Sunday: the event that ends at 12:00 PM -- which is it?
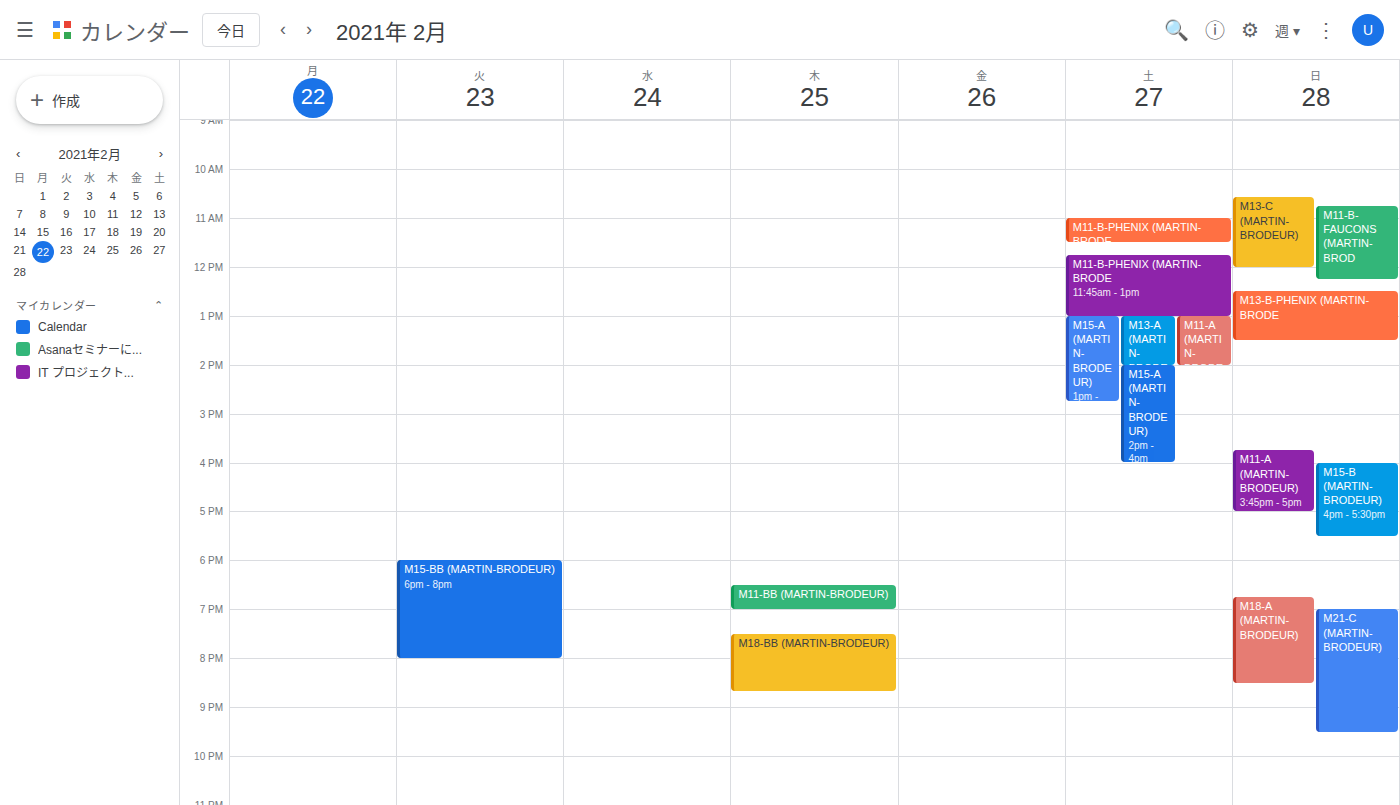
"M13-C (MARTIN-BRODEUR)"